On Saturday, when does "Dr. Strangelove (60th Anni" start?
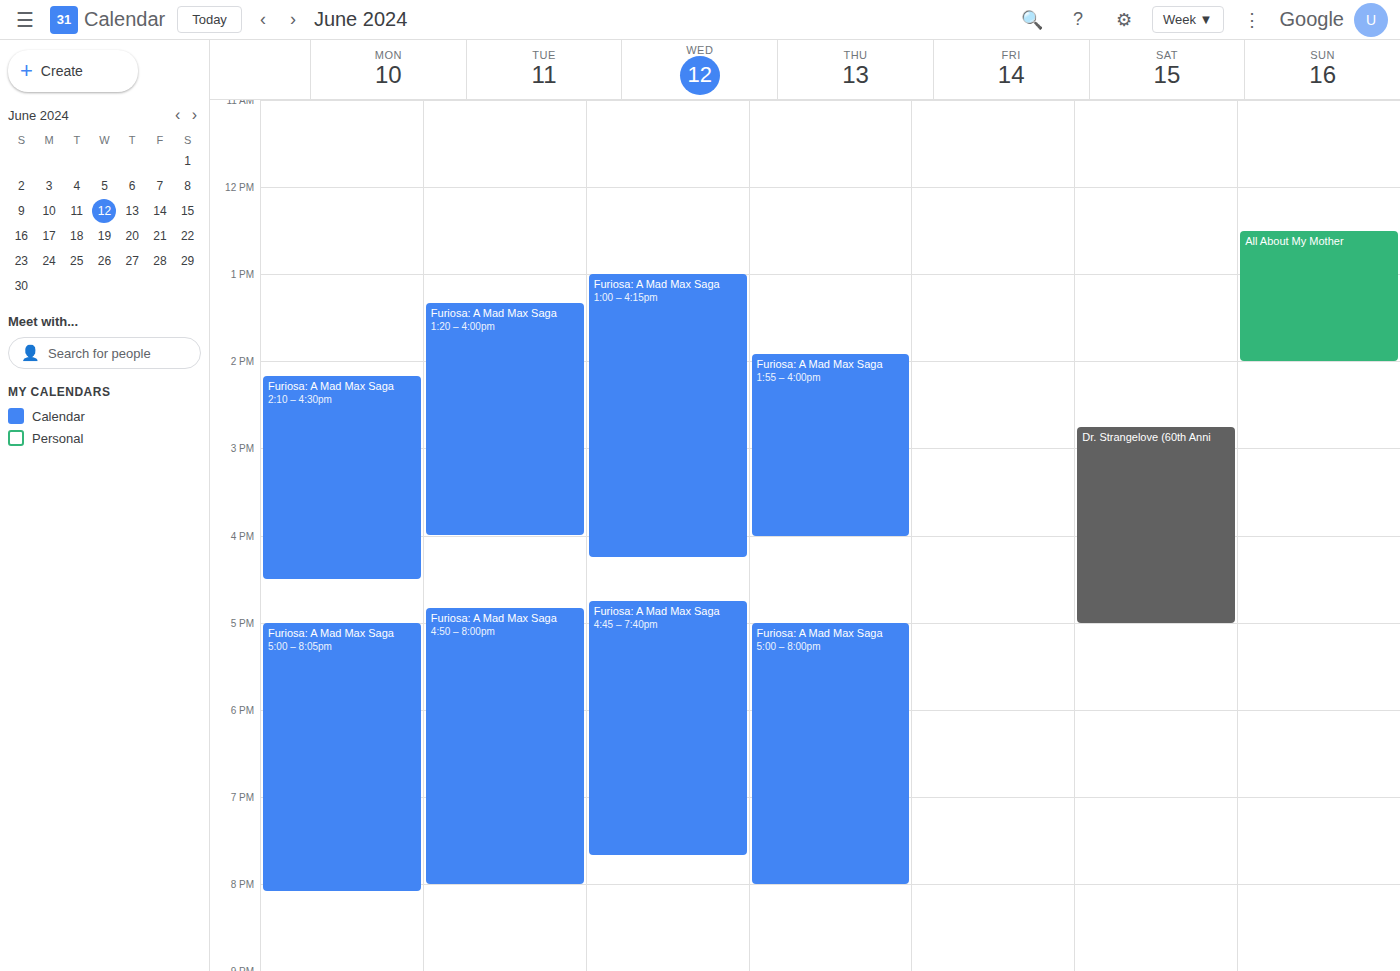
14:45